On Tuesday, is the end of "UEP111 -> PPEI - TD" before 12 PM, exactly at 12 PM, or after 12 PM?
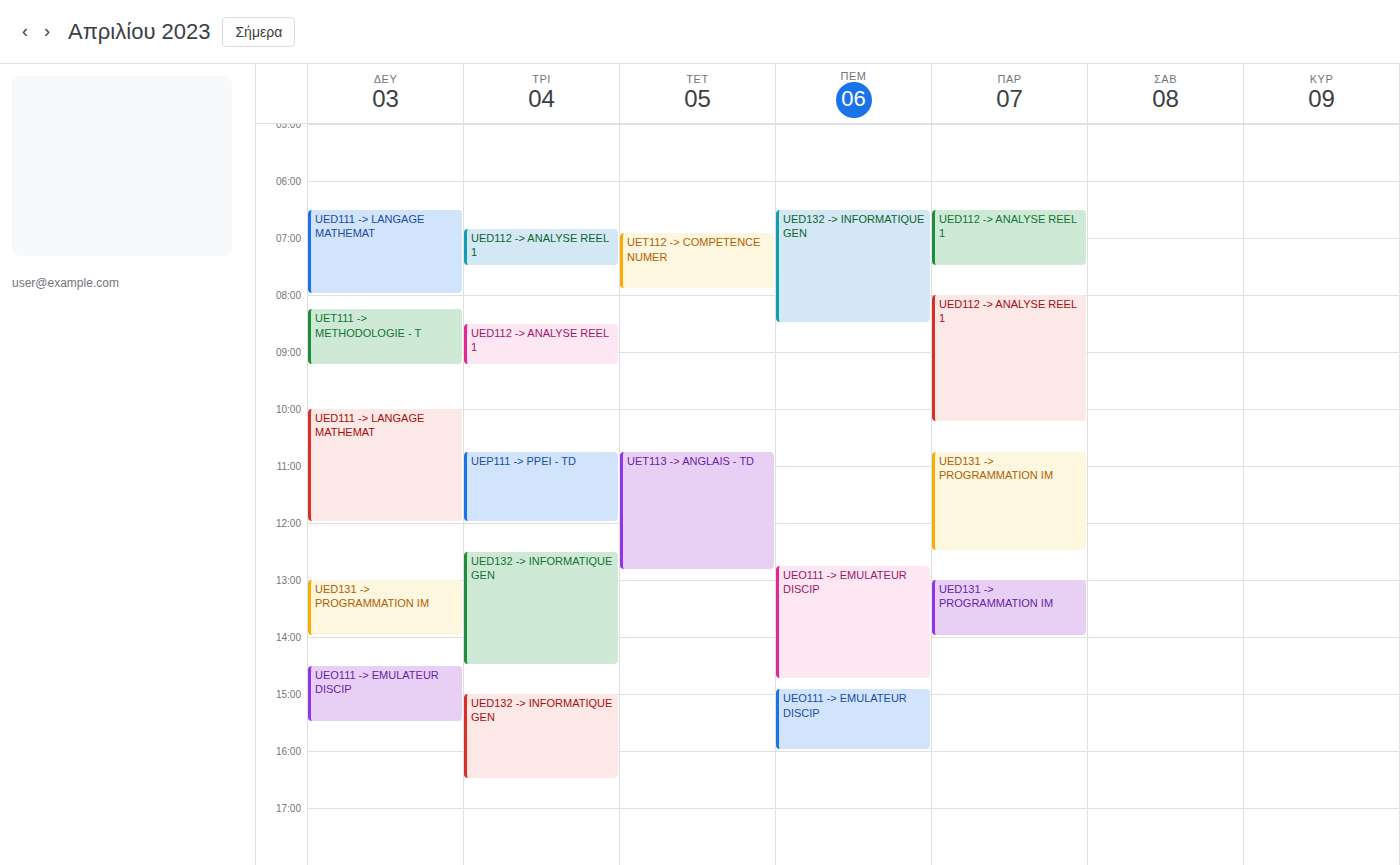
12:00 PM -- exactly at 12 PM, on the 12 PM line.